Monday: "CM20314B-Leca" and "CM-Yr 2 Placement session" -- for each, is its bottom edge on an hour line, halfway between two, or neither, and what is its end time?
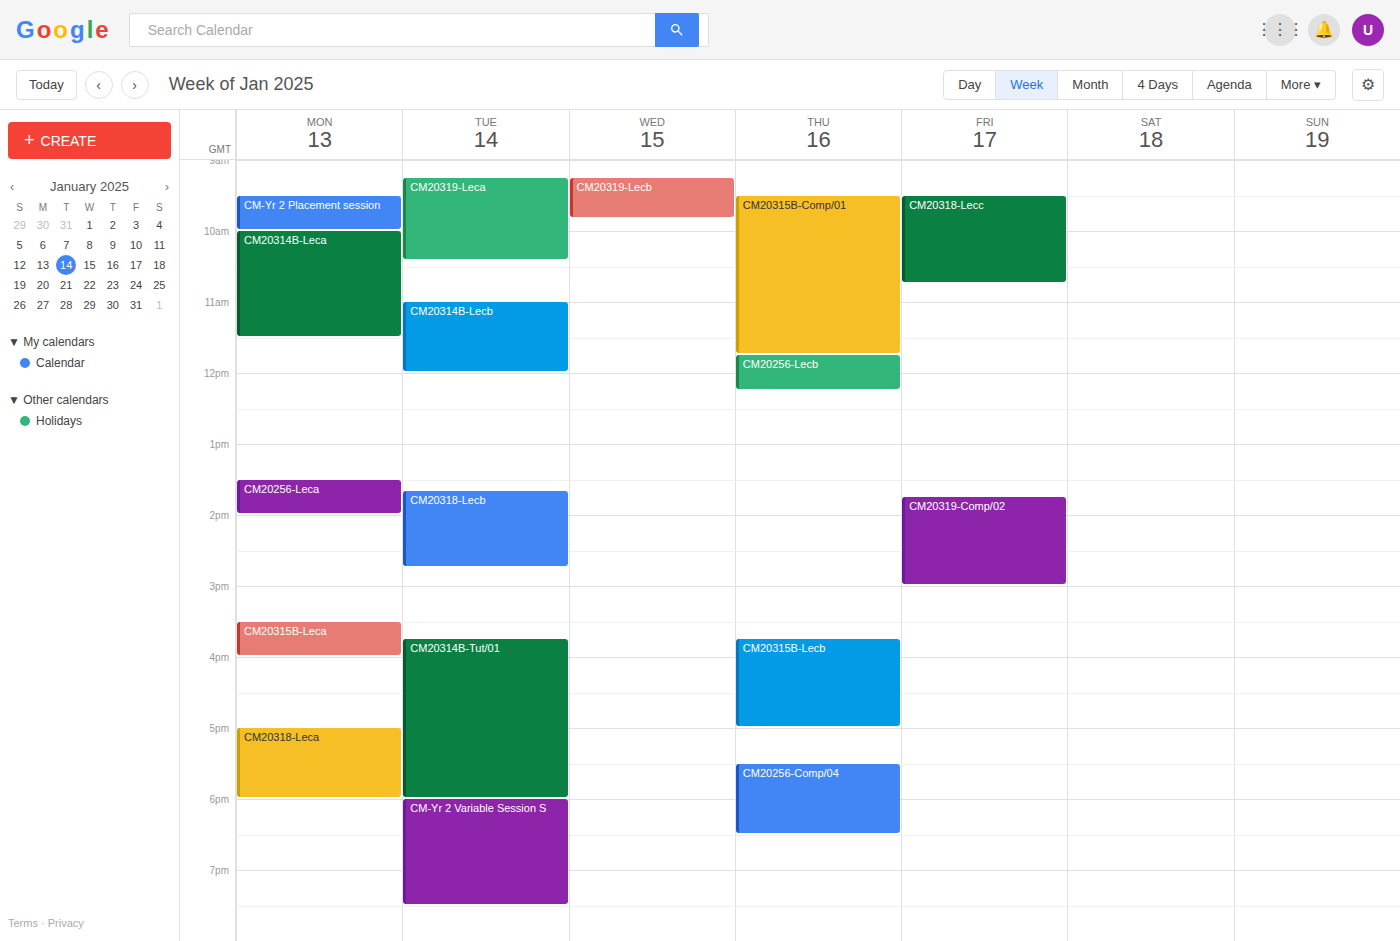
"CM20314B-Leca": 11:30, halfway between the 11:00 and 12:00 lines. "CM-Yr 2 Placement session": 10:00, exactly on the 10:00 line.